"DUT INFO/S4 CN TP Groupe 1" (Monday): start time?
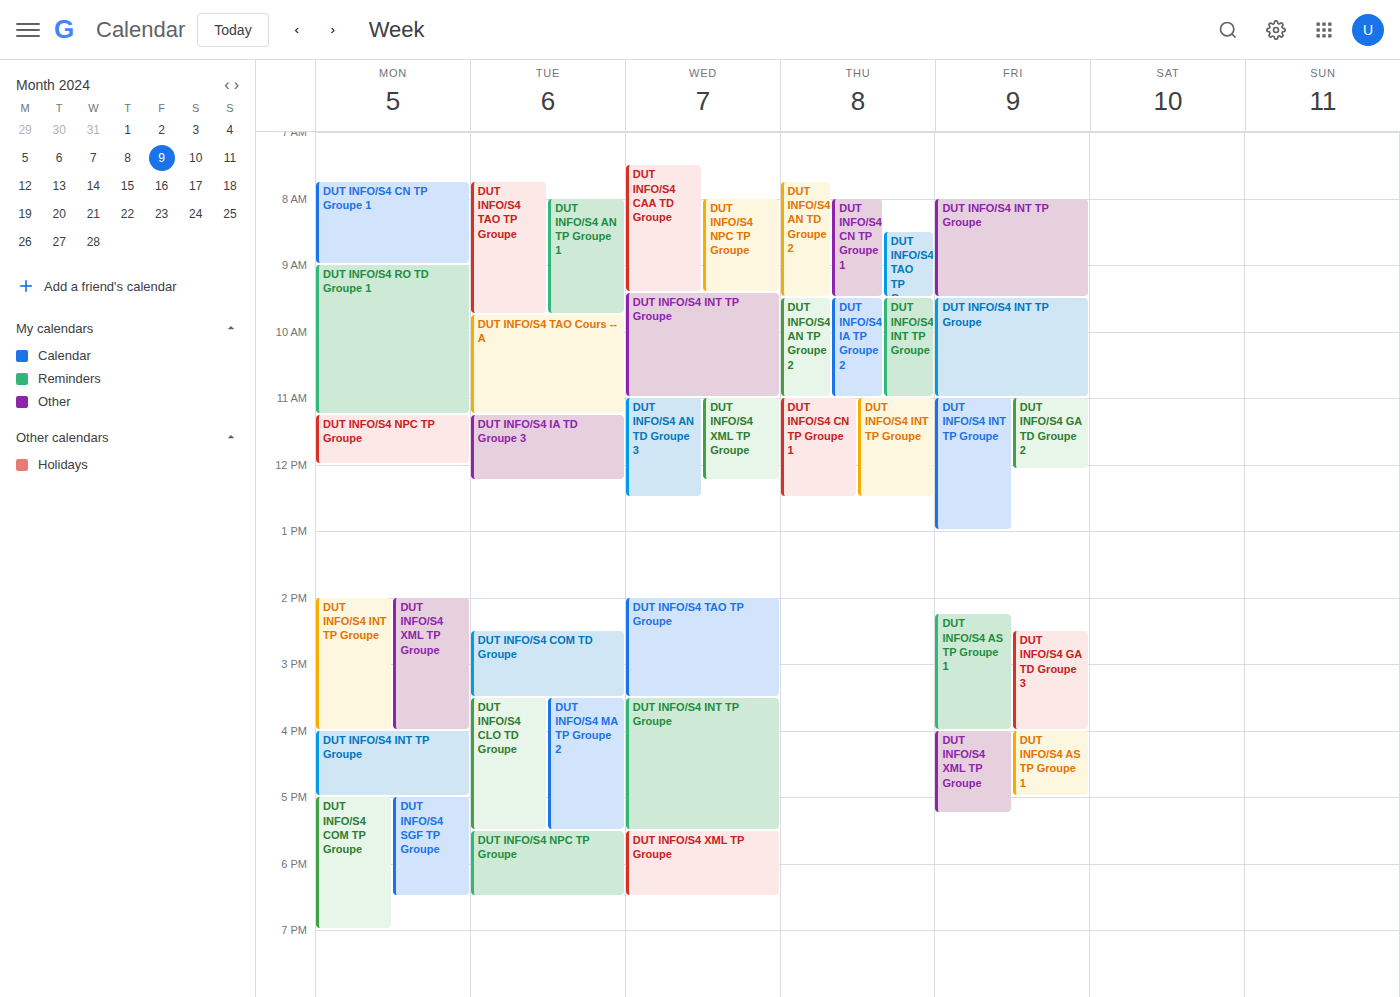
7:45 AM